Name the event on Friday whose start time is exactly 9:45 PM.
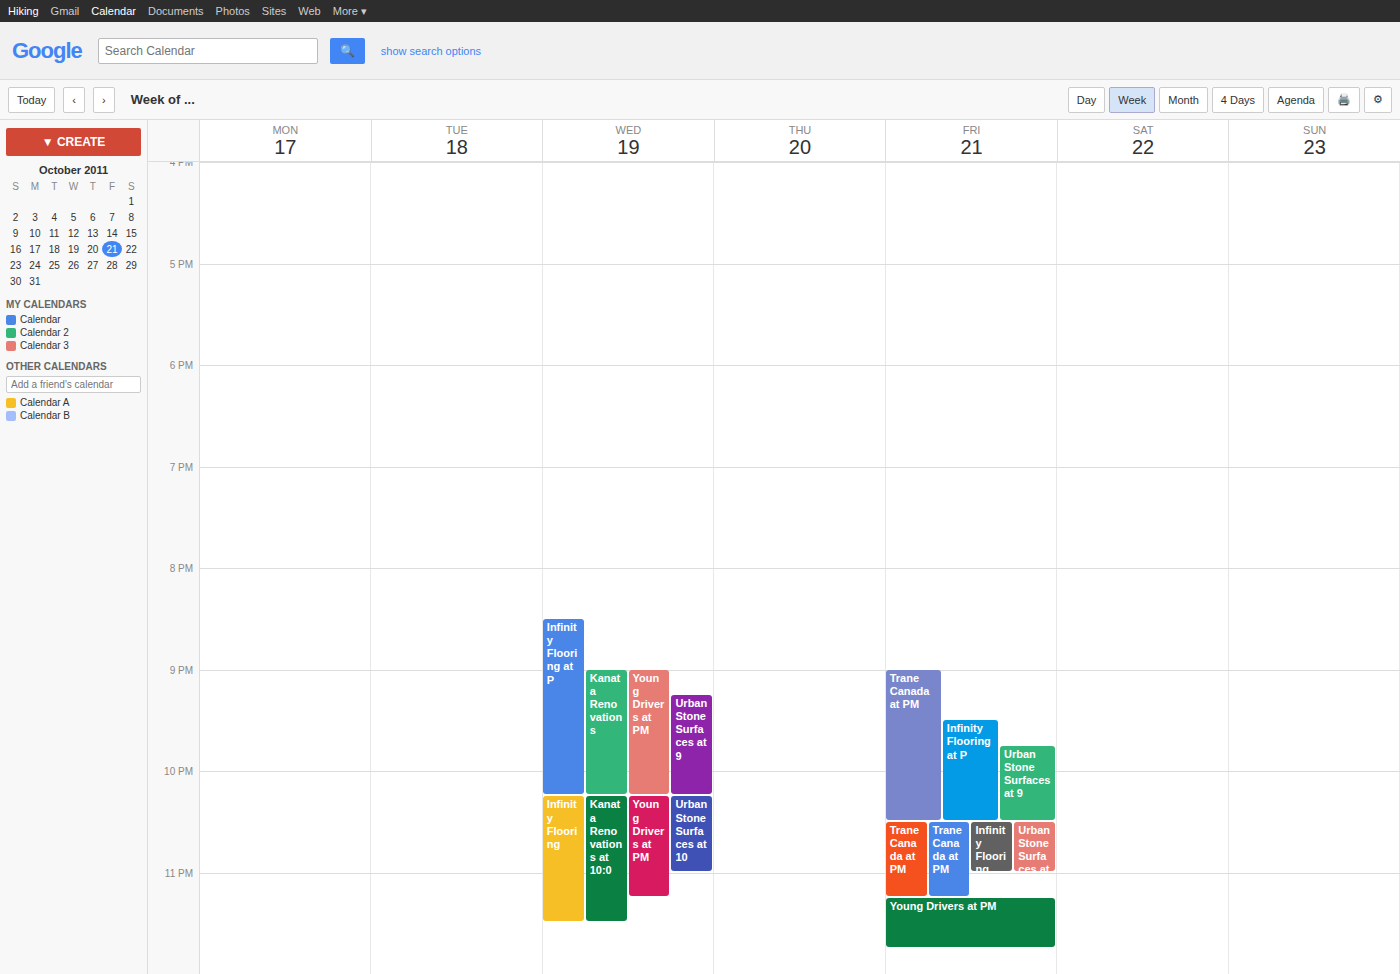
"Urban Stone Surfaces at 9"